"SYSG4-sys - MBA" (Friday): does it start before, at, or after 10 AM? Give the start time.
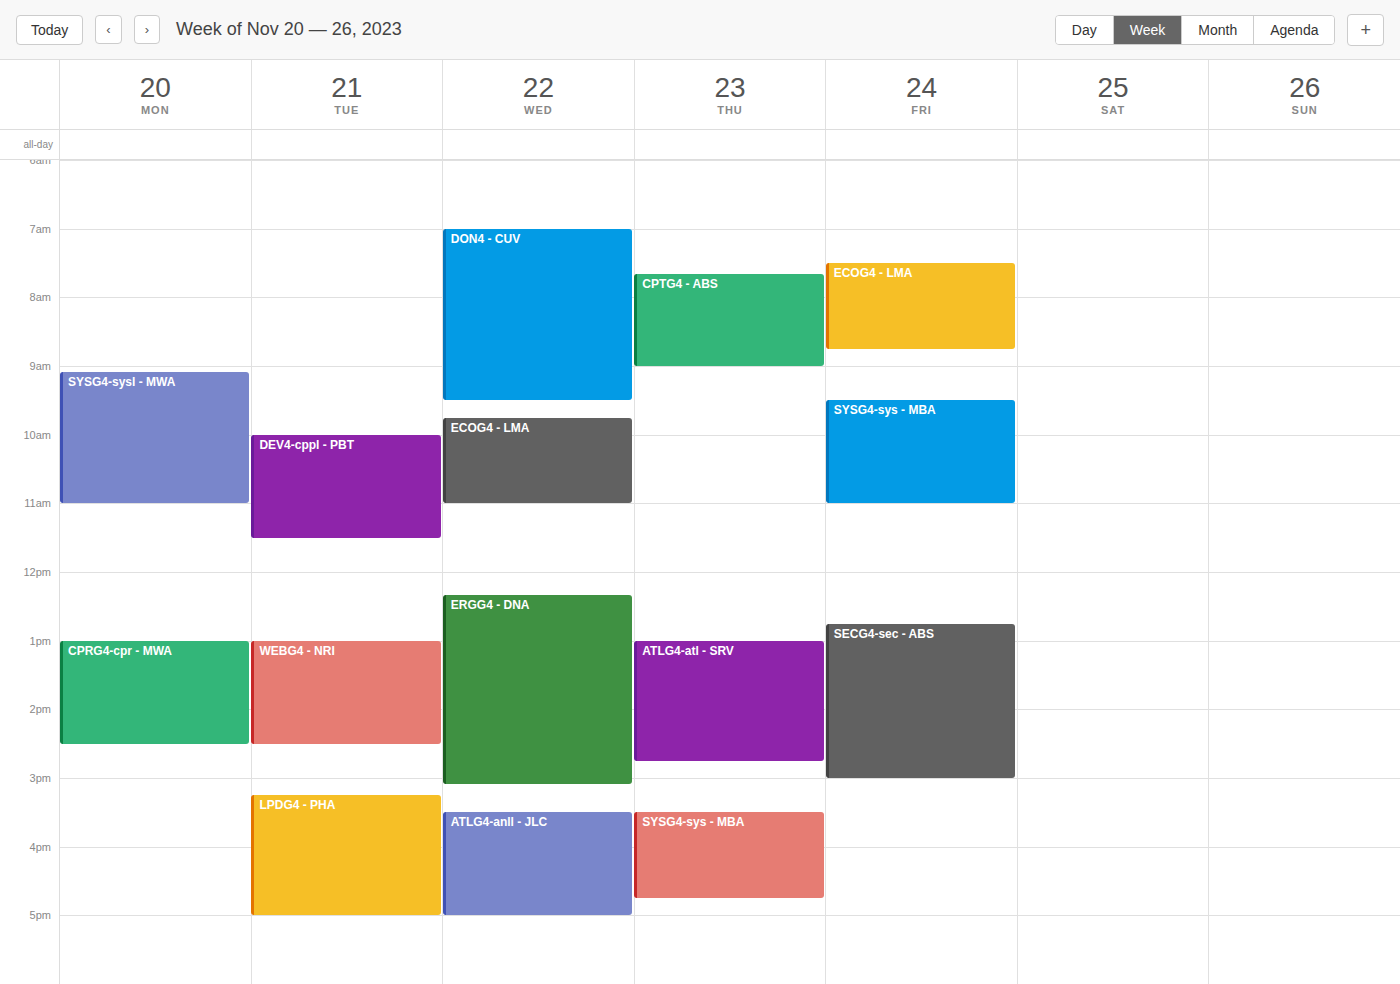
9:30 AM -- before 10 AM, 30 minutes above the 10 AM line.